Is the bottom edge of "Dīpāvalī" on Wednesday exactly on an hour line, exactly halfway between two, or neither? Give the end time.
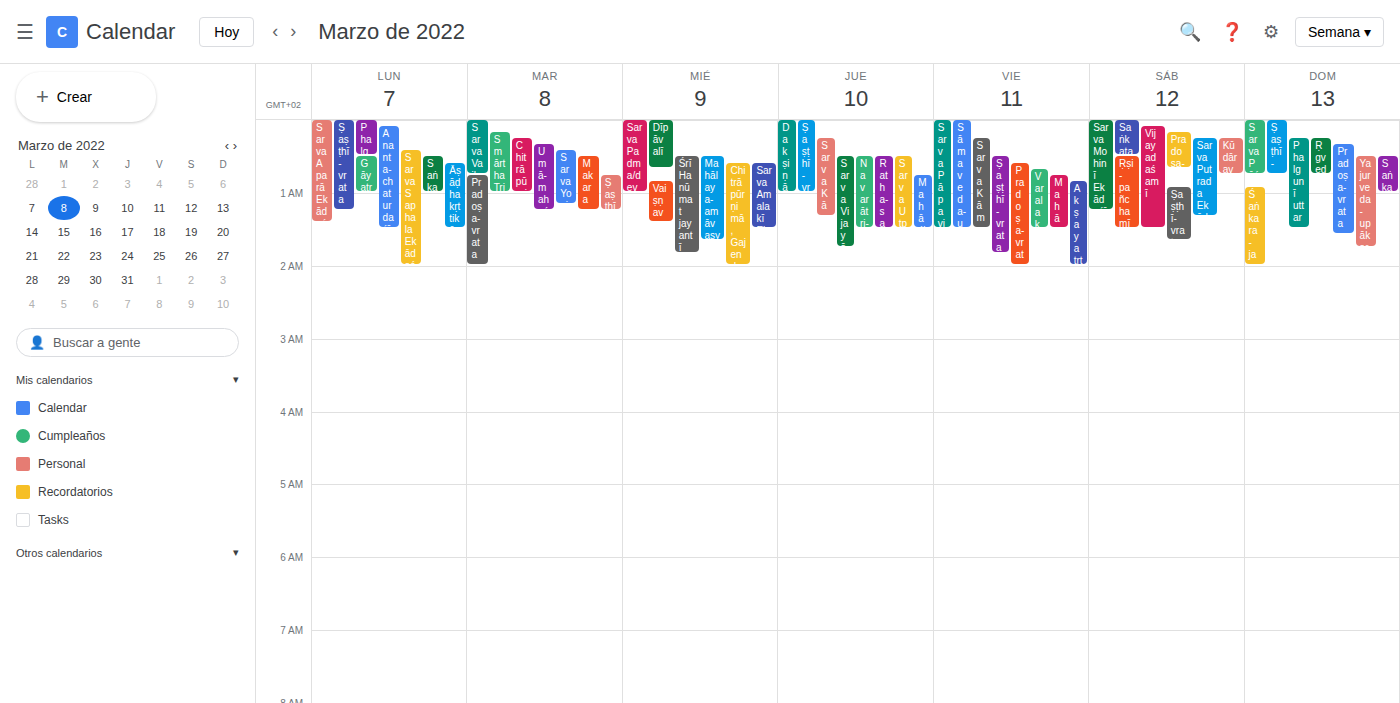
12:40 AM -- neither: 40 minutes below the 12 AM line and 20 minutes above the 1 AM line.